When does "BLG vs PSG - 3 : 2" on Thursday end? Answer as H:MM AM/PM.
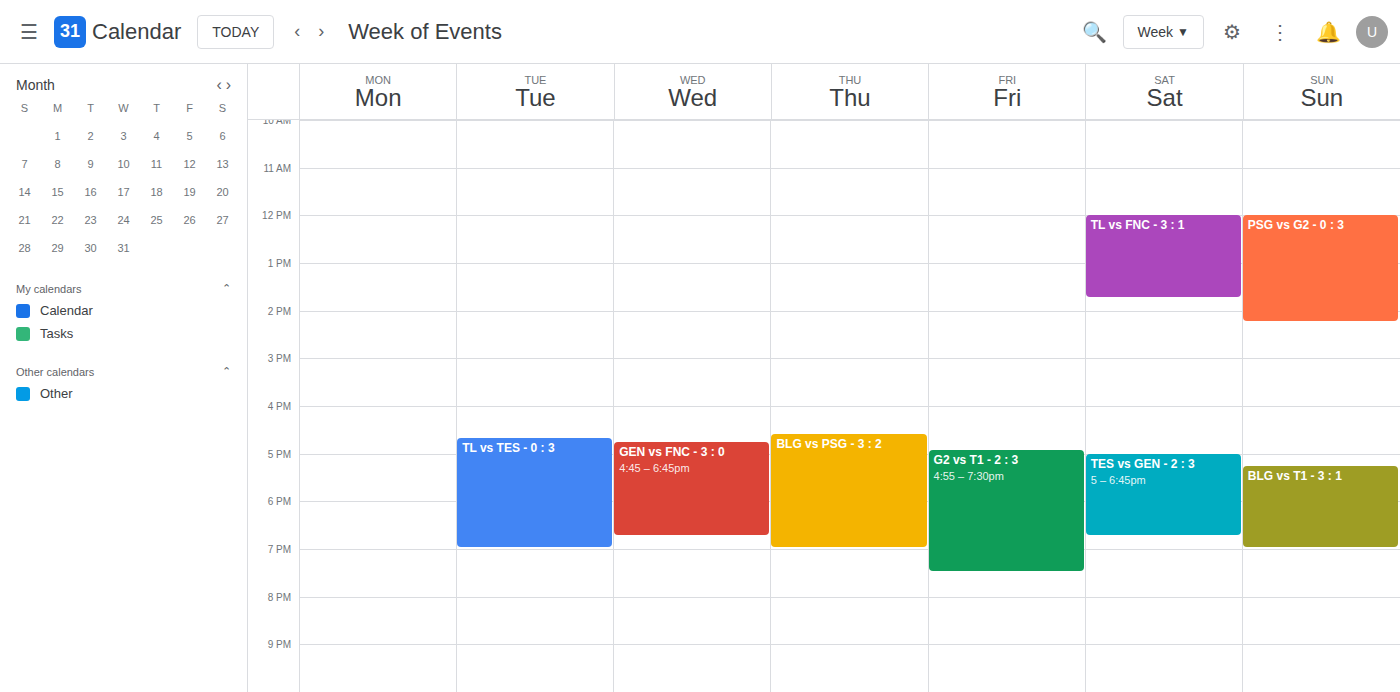
7:00 PM